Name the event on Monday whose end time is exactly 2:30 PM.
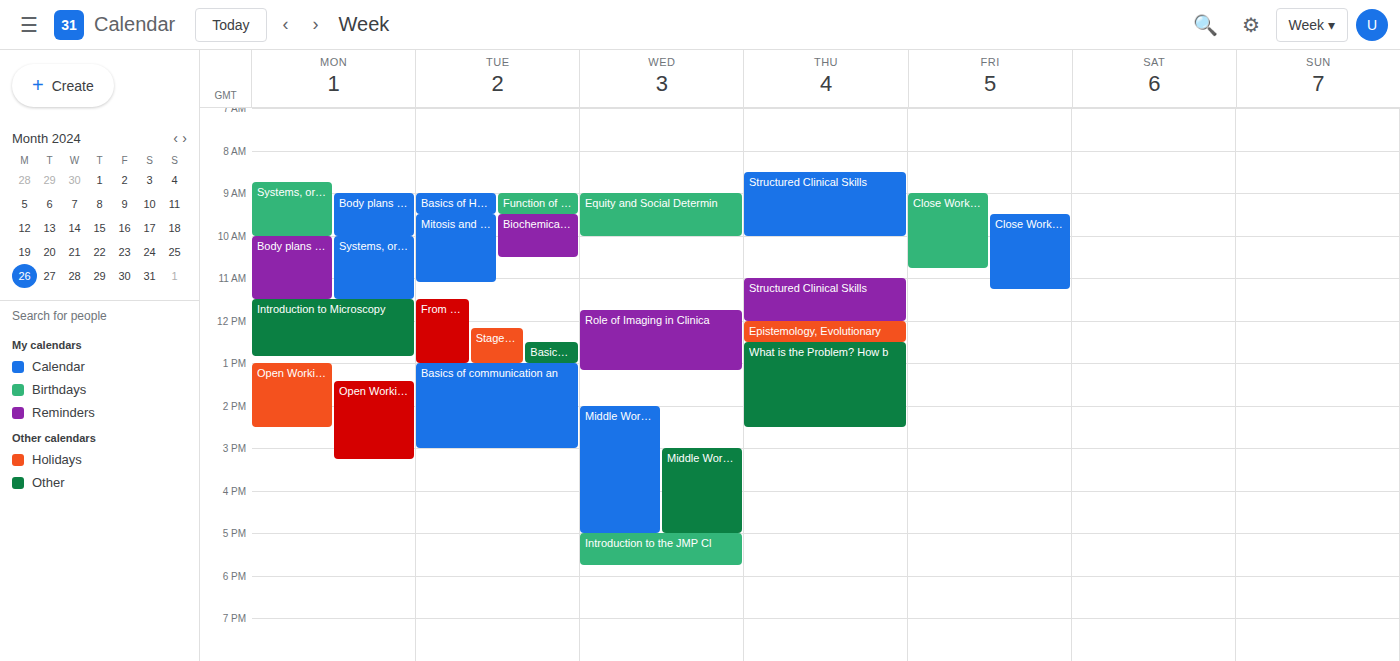
"Open Working Problem 3 - P"